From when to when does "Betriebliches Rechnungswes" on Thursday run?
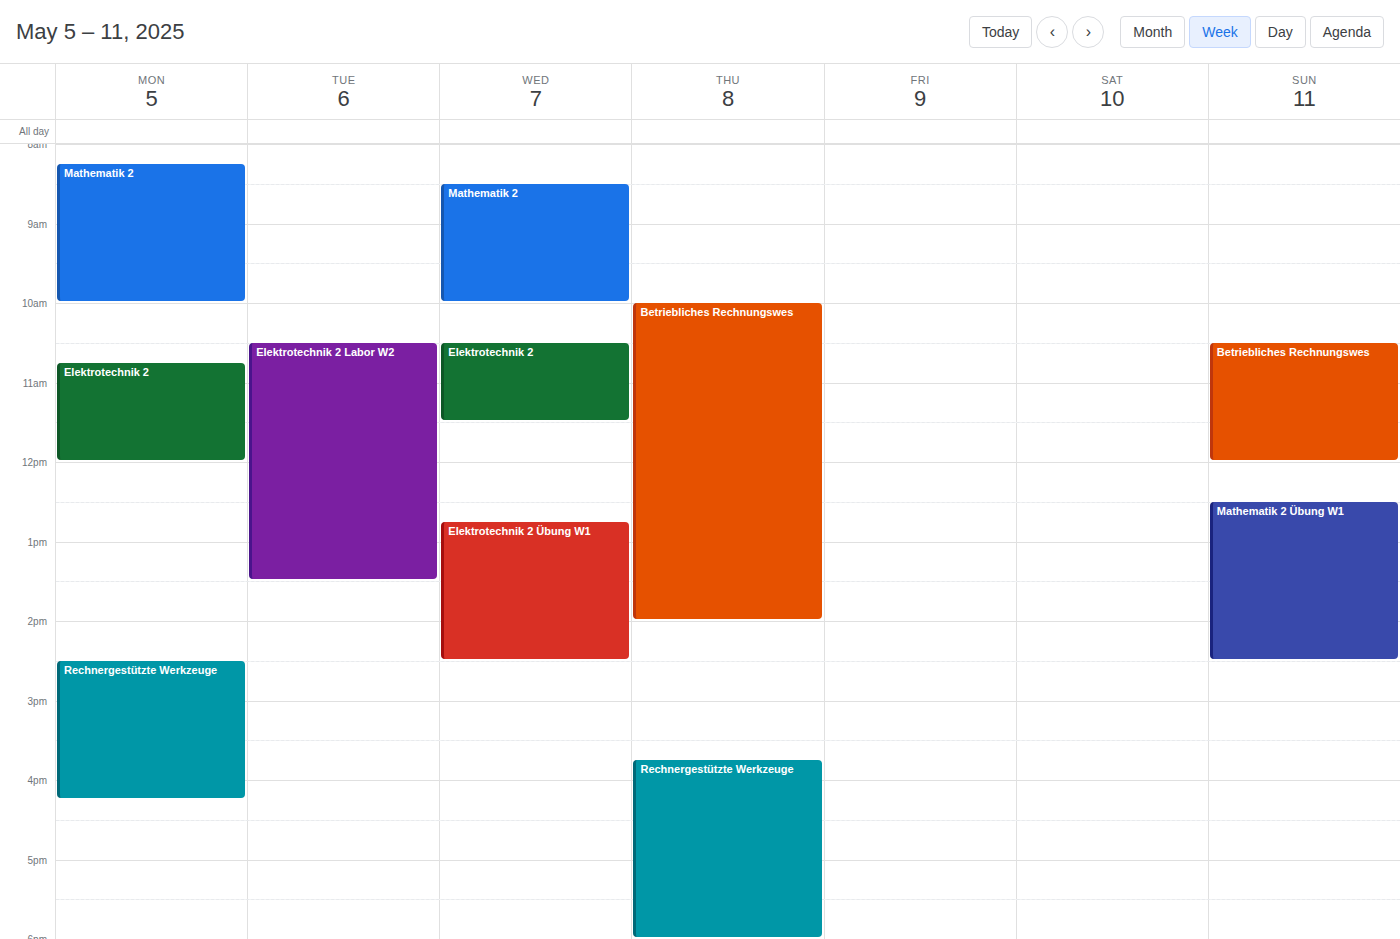
10:00 AM to 2:00 PM